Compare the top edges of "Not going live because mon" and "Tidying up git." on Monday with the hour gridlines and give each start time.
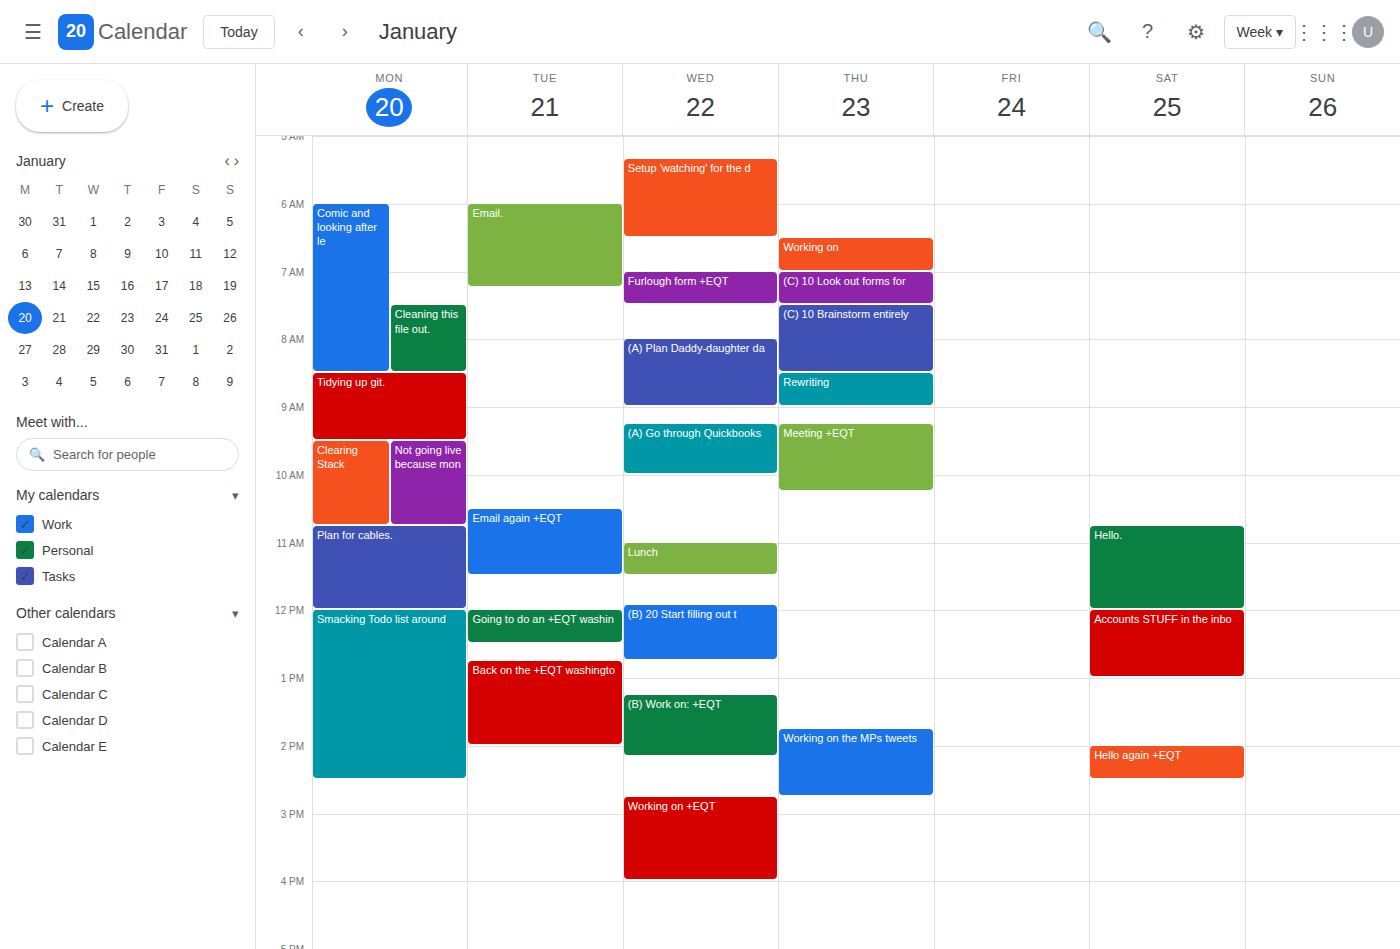
"Not going live because mon": 9:30 AM, halfway between the 9 AM and 10 AM lines. "Tidying up git.": 8:30 AM, halfway between the 8 AM and 9 AM lines.